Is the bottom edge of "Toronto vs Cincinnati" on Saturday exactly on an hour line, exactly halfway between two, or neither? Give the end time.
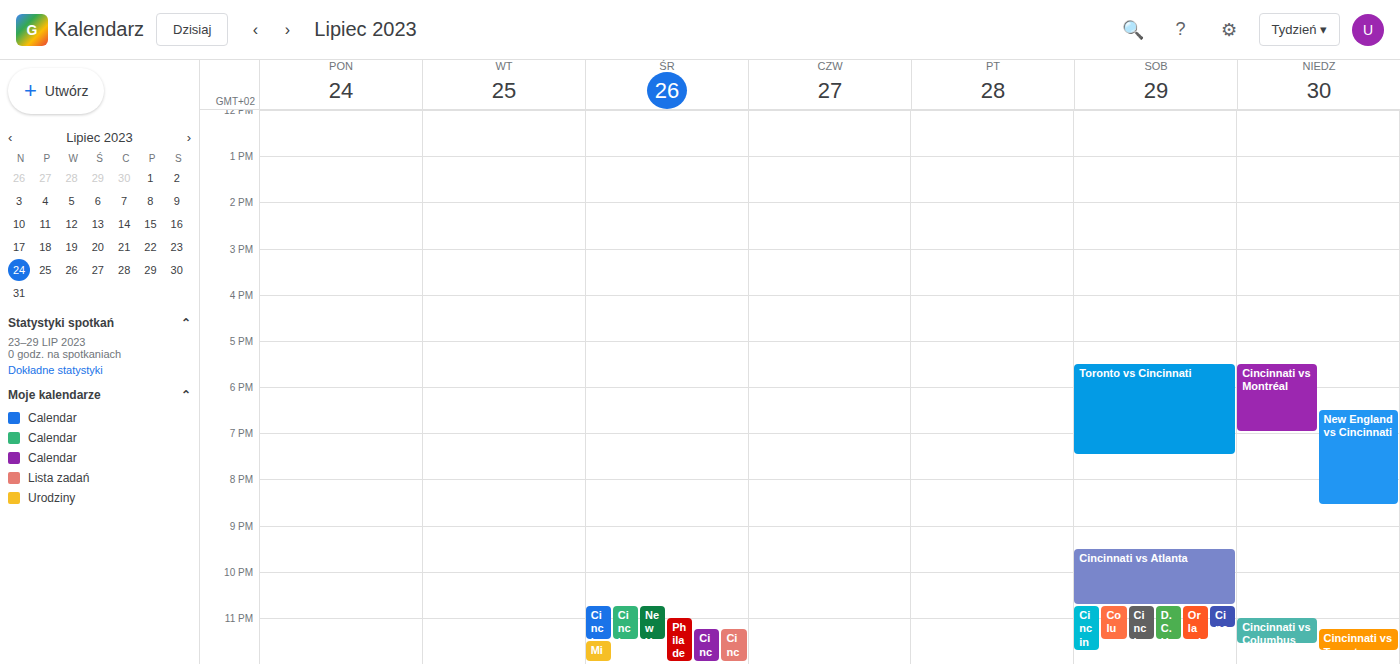
7:30 PM -- halfway between the 7 PM and 8 PM lines.